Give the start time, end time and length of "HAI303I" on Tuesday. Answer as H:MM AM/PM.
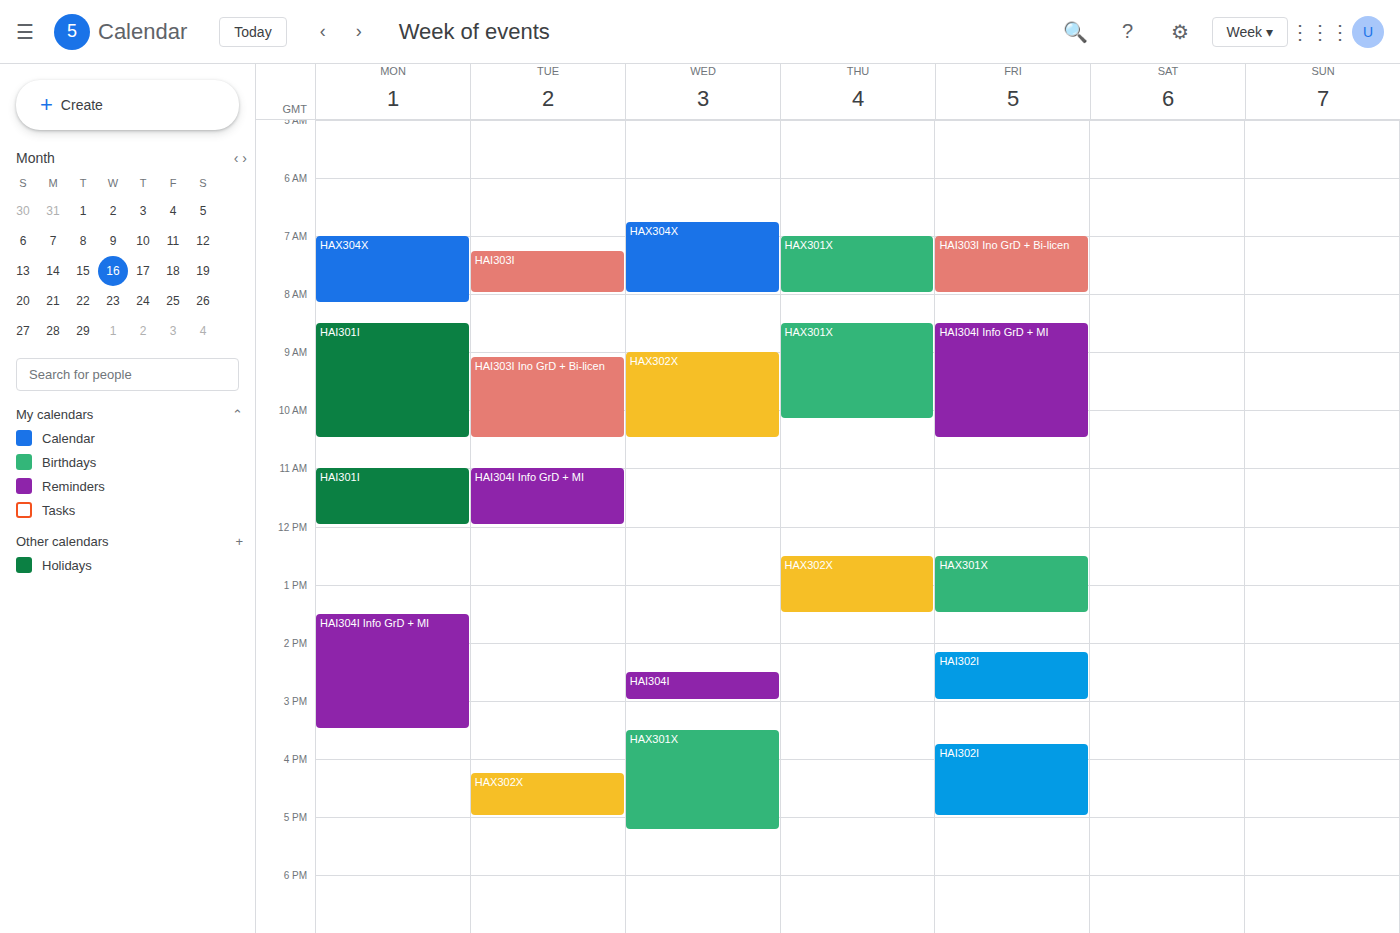
7:15 AM to 8:00 AM, 45 minutes